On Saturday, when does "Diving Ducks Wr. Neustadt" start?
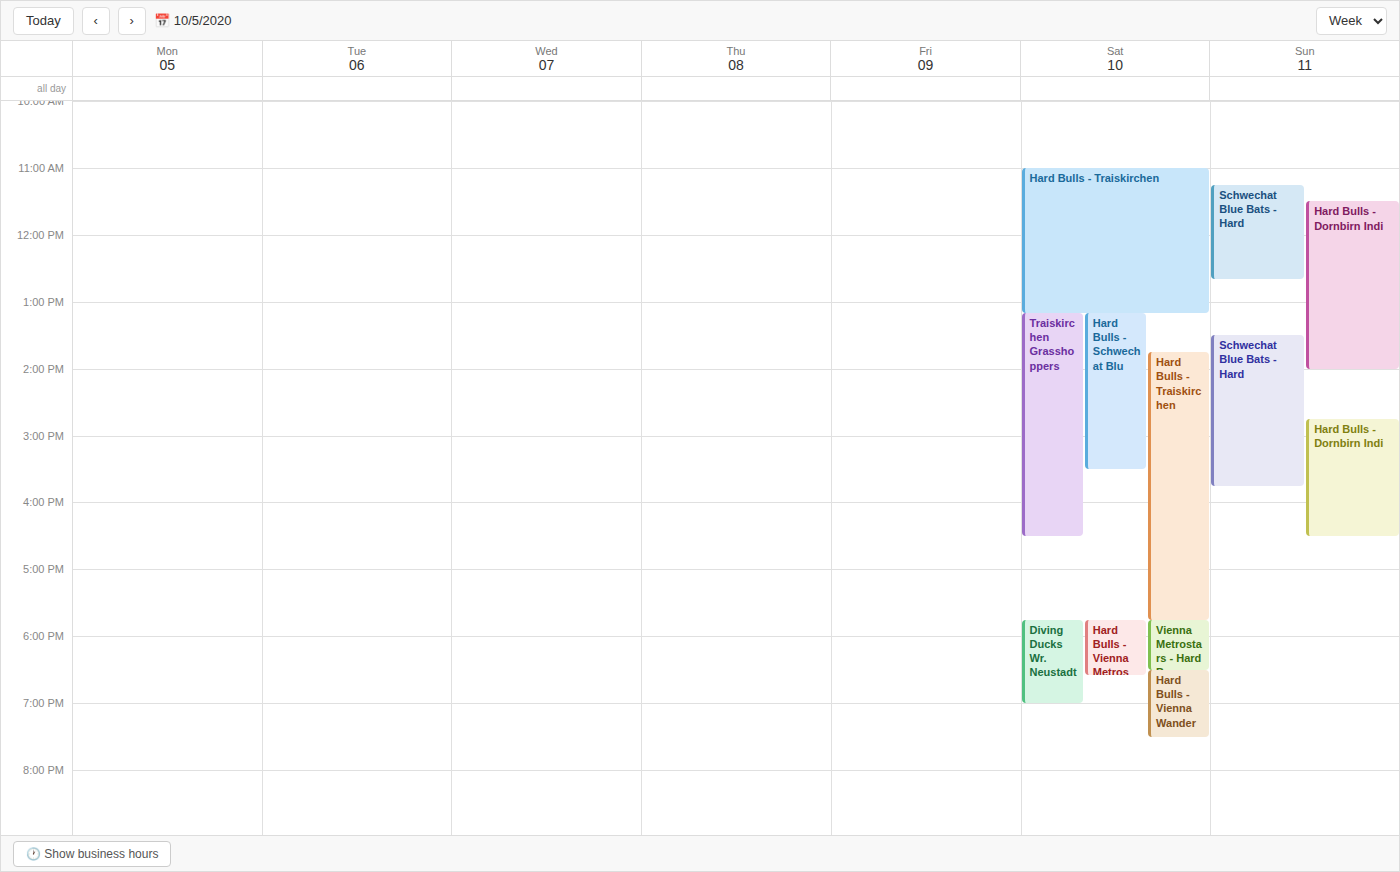
5:45 PM